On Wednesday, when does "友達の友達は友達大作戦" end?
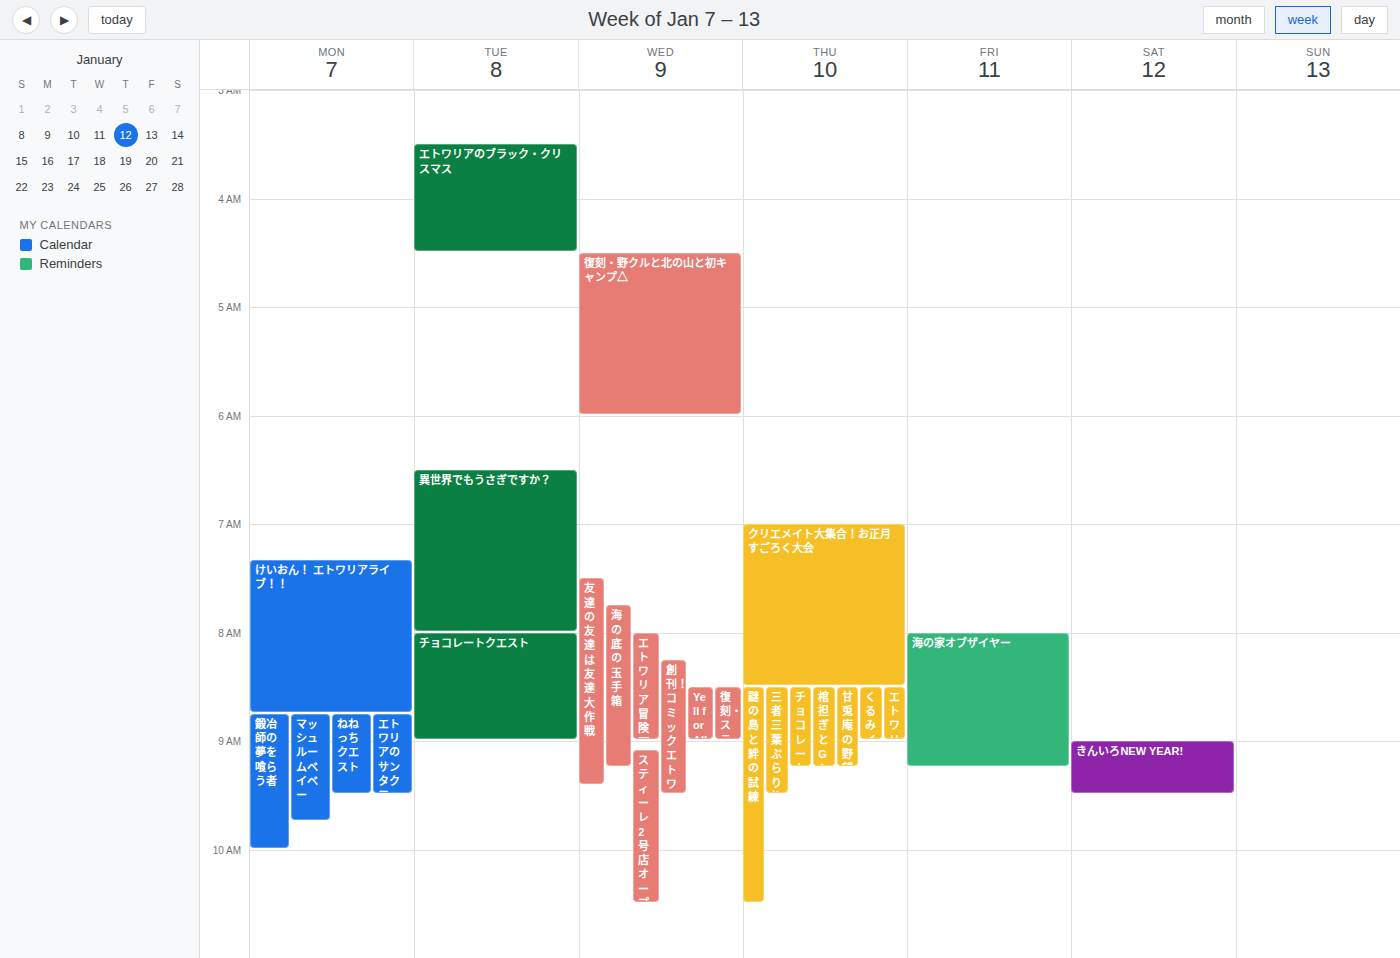
9:25 AM